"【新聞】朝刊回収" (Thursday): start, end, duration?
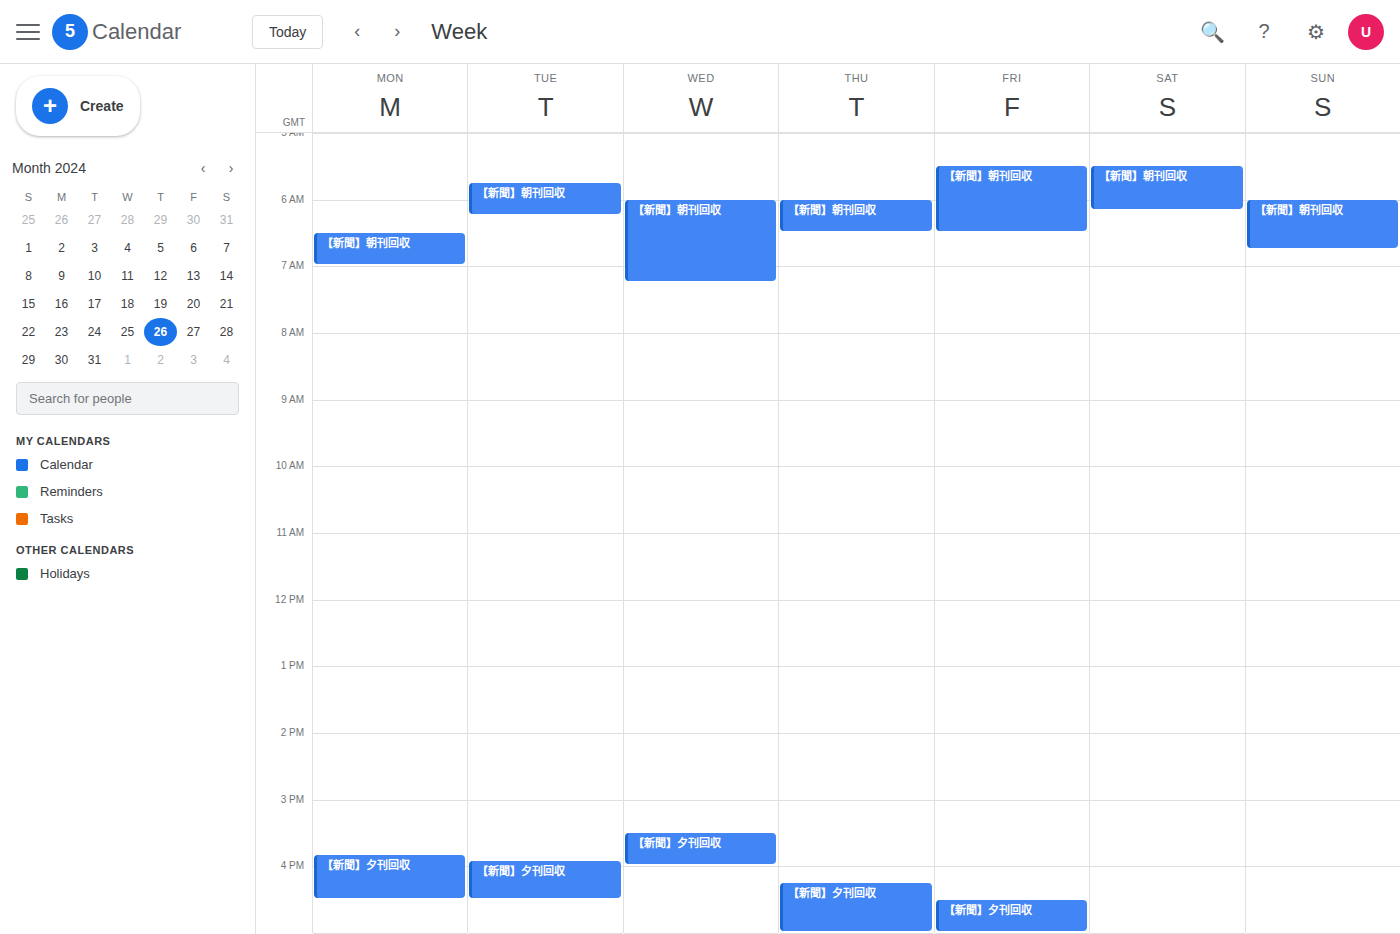
6:00 AM to 6:30 AM, 30 minutes